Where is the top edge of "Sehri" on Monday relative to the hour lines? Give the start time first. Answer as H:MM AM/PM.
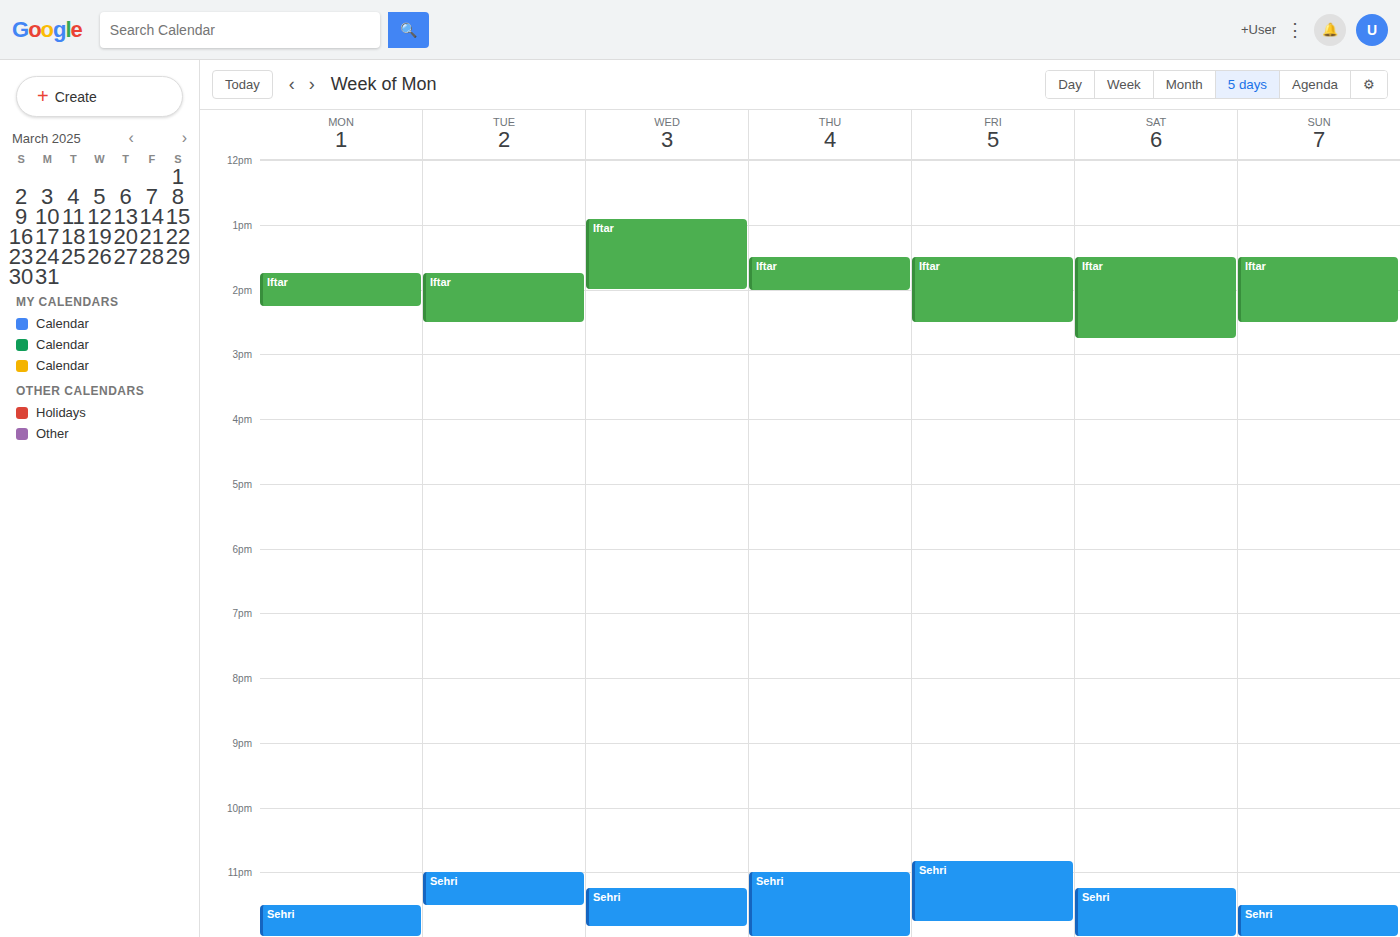
11:30 PM -- halfway between the 11 PM and 12 AM lines.